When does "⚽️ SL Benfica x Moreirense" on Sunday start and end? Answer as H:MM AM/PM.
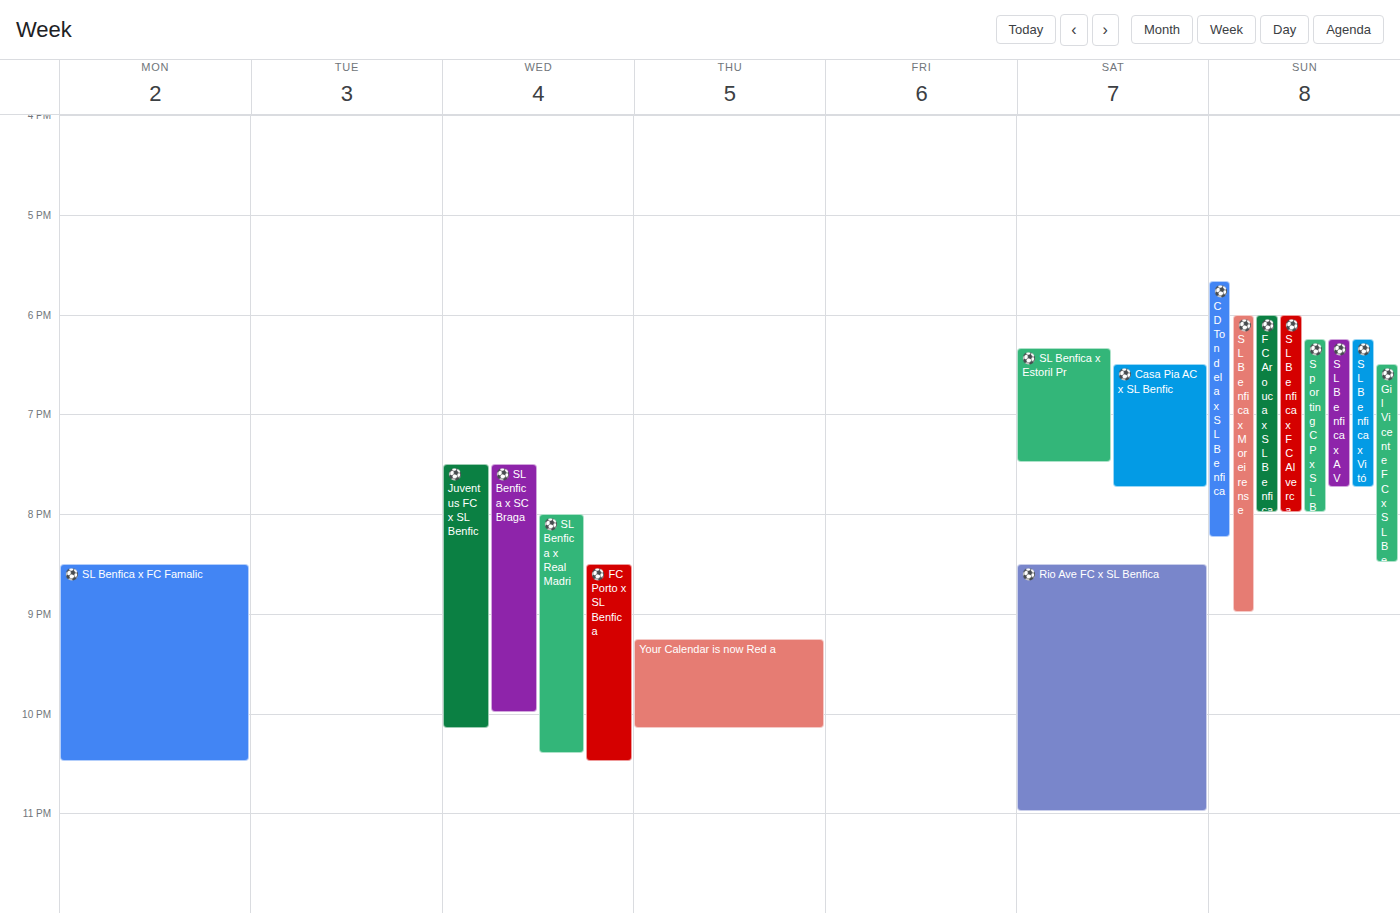
6:00 PM to 9:00 PM